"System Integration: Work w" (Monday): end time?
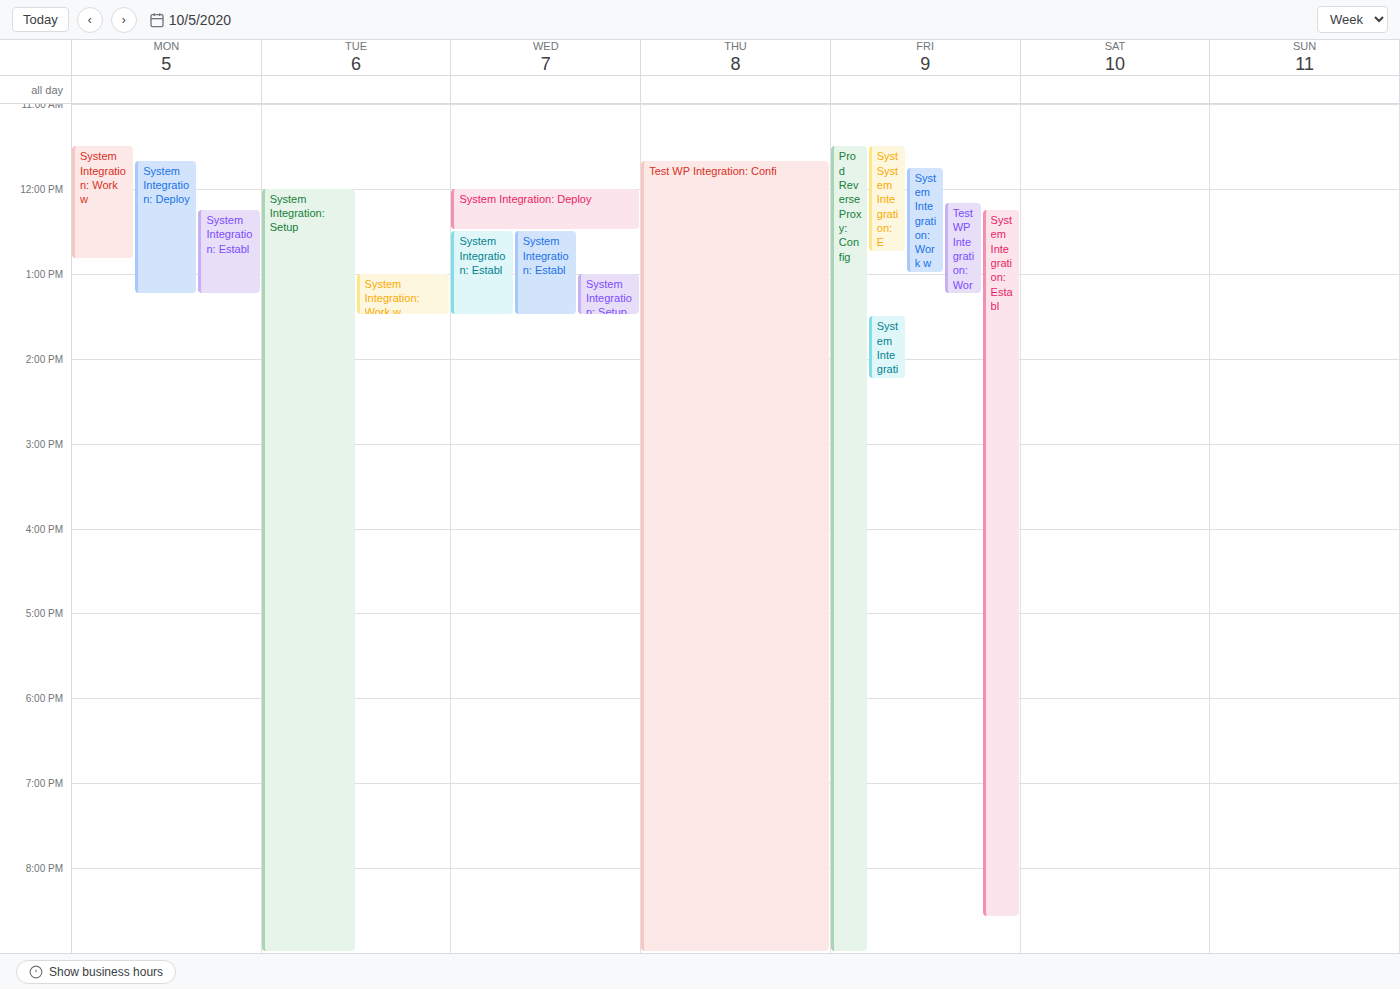
12:50 PM